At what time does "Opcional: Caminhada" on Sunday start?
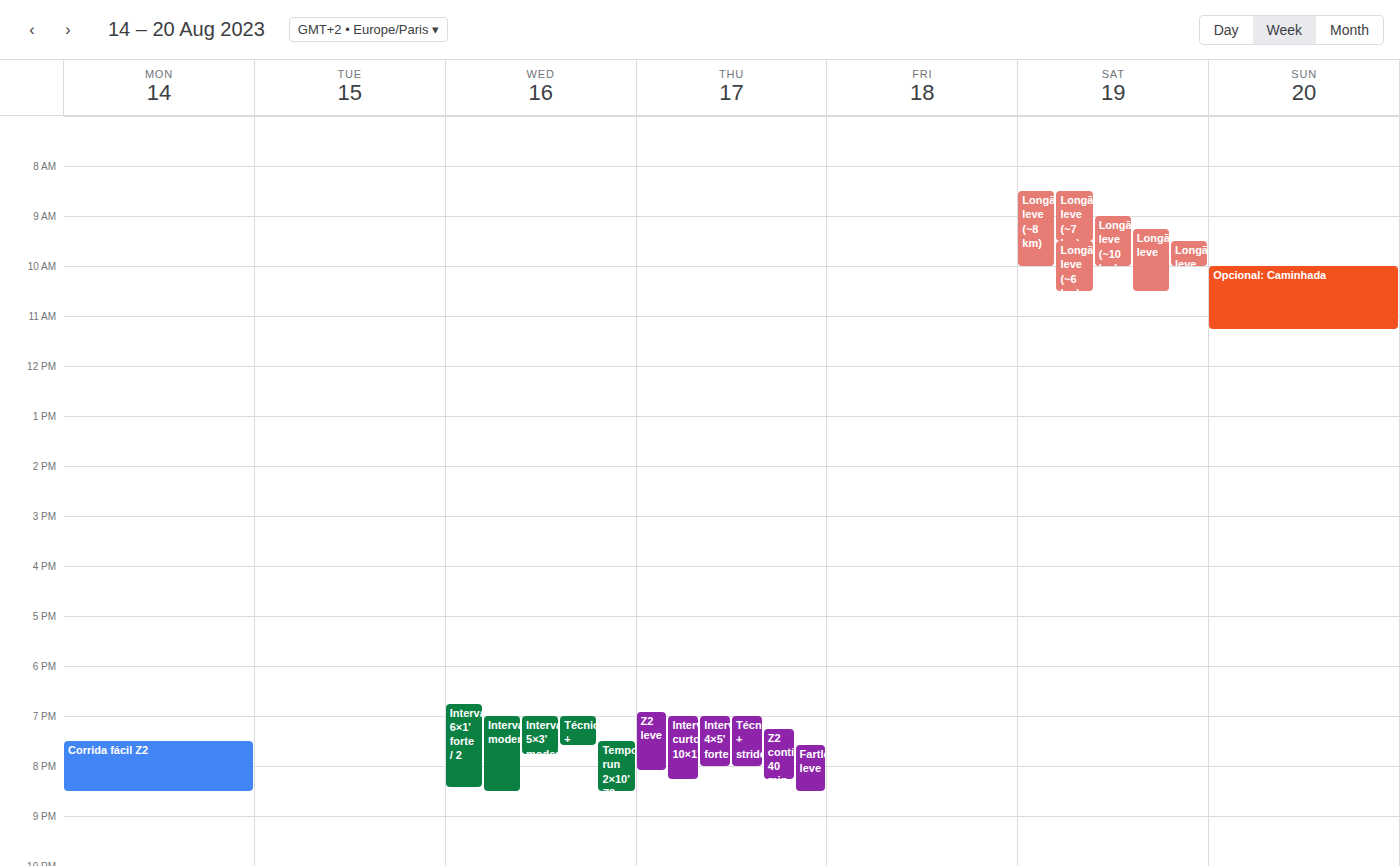
10:00 AM